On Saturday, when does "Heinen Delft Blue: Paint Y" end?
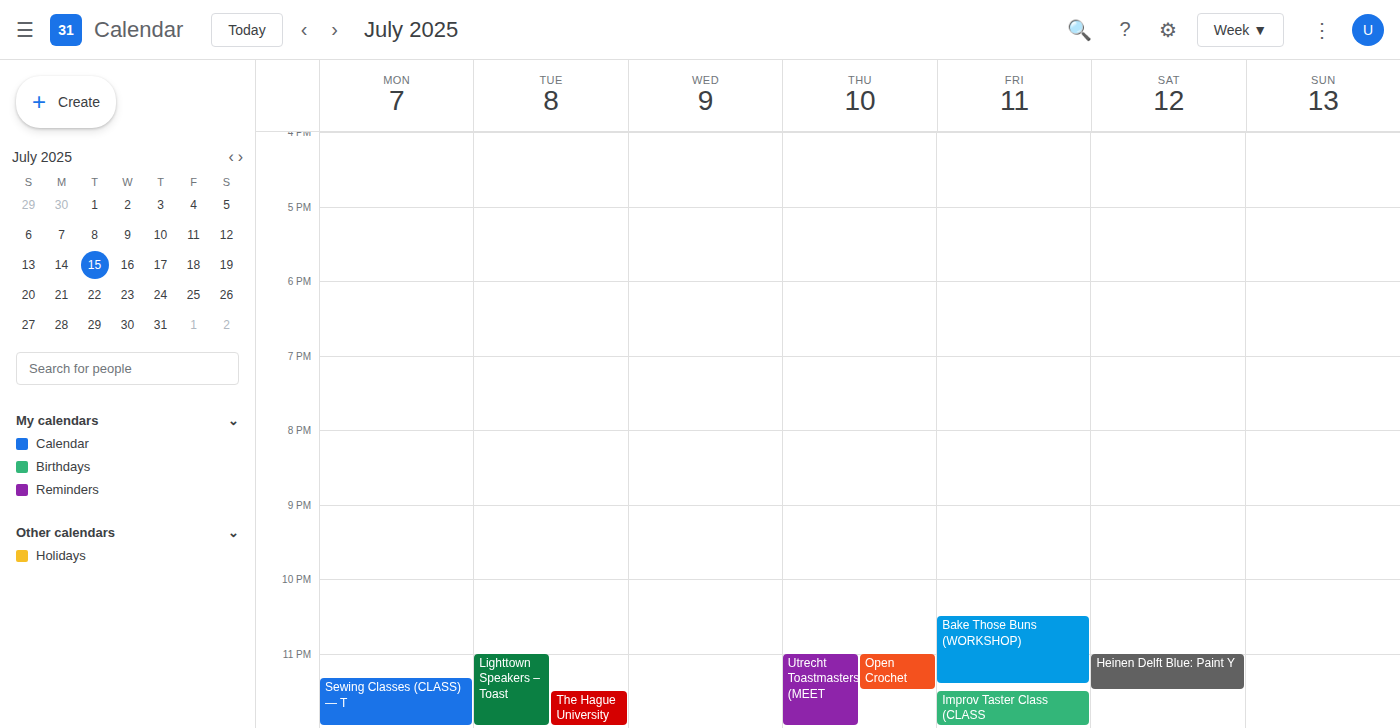
23:30